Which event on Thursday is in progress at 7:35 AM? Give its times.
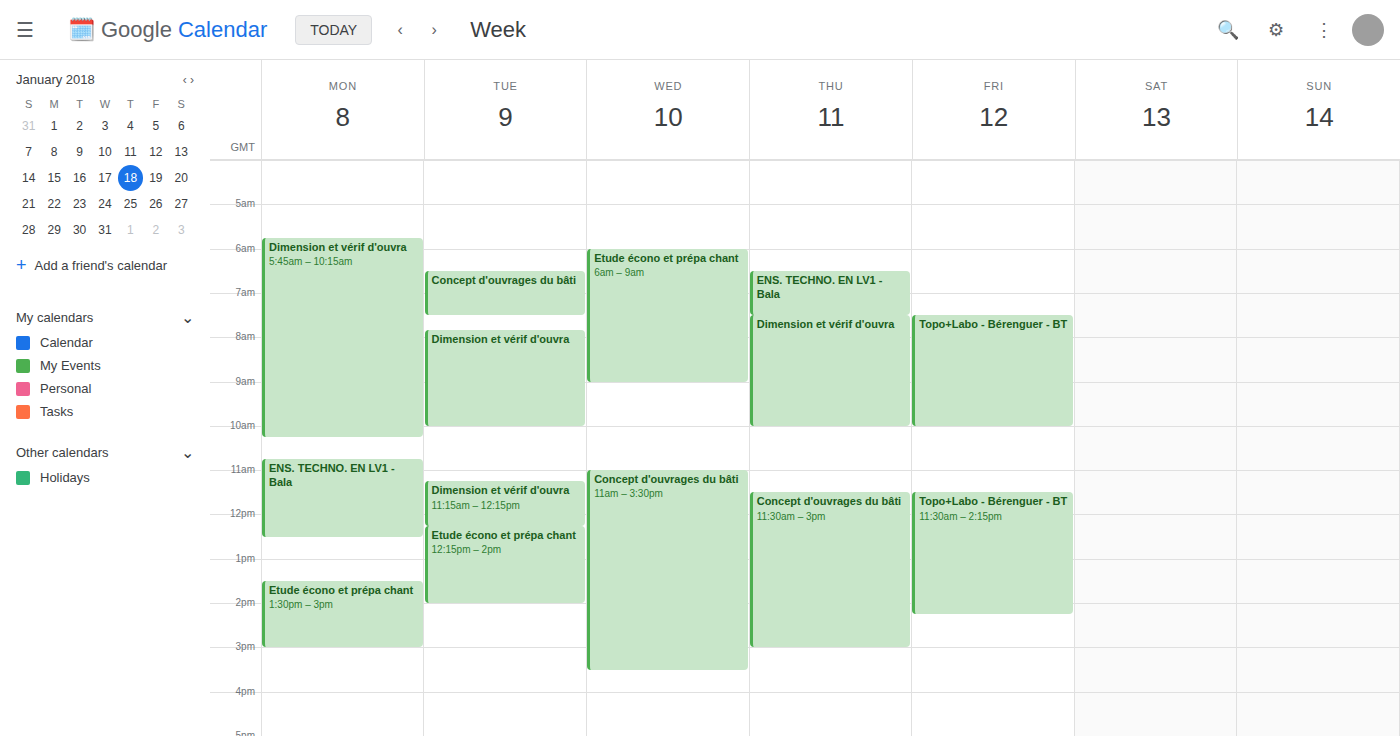
"Dimension et vérif d'ouvra", 7:30 AM to 10:00 AM